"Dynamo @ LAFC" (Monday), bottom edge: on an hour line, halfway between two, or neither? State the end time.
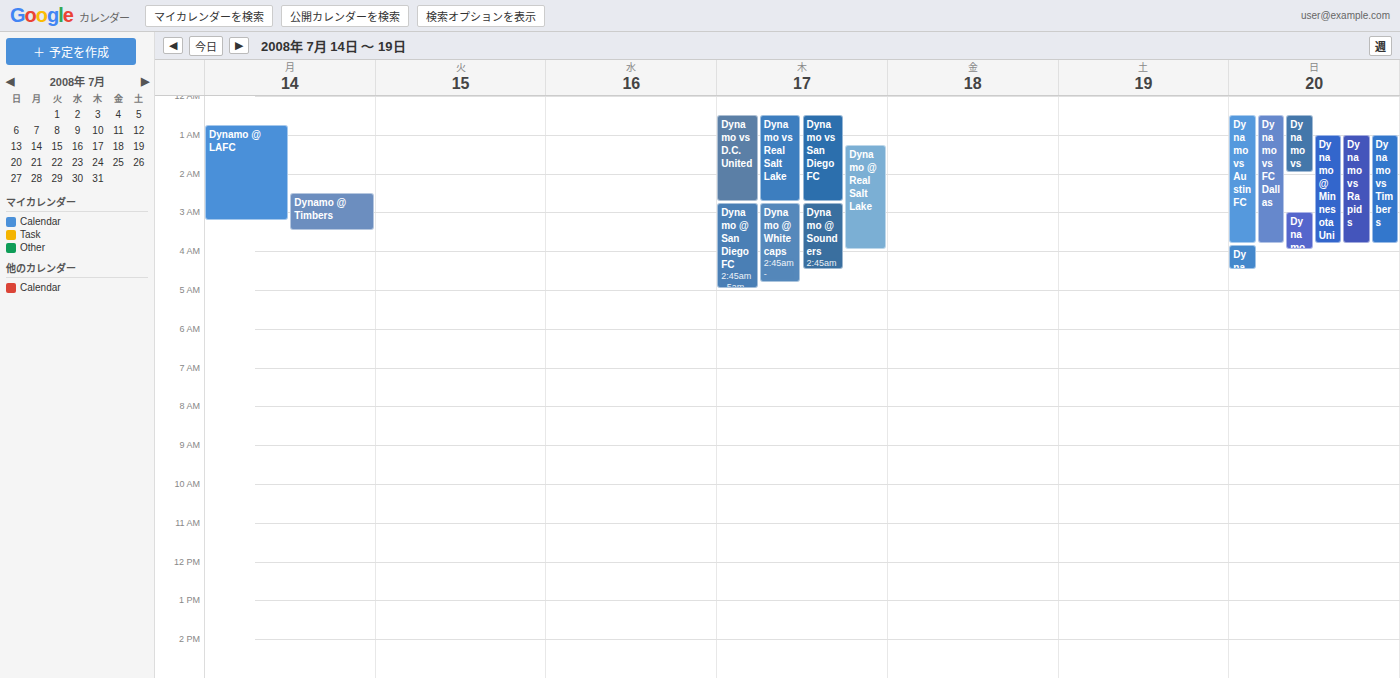
3:15 AM -- neither: a quarter of the way from the 3 AM line to the 4 AM line.